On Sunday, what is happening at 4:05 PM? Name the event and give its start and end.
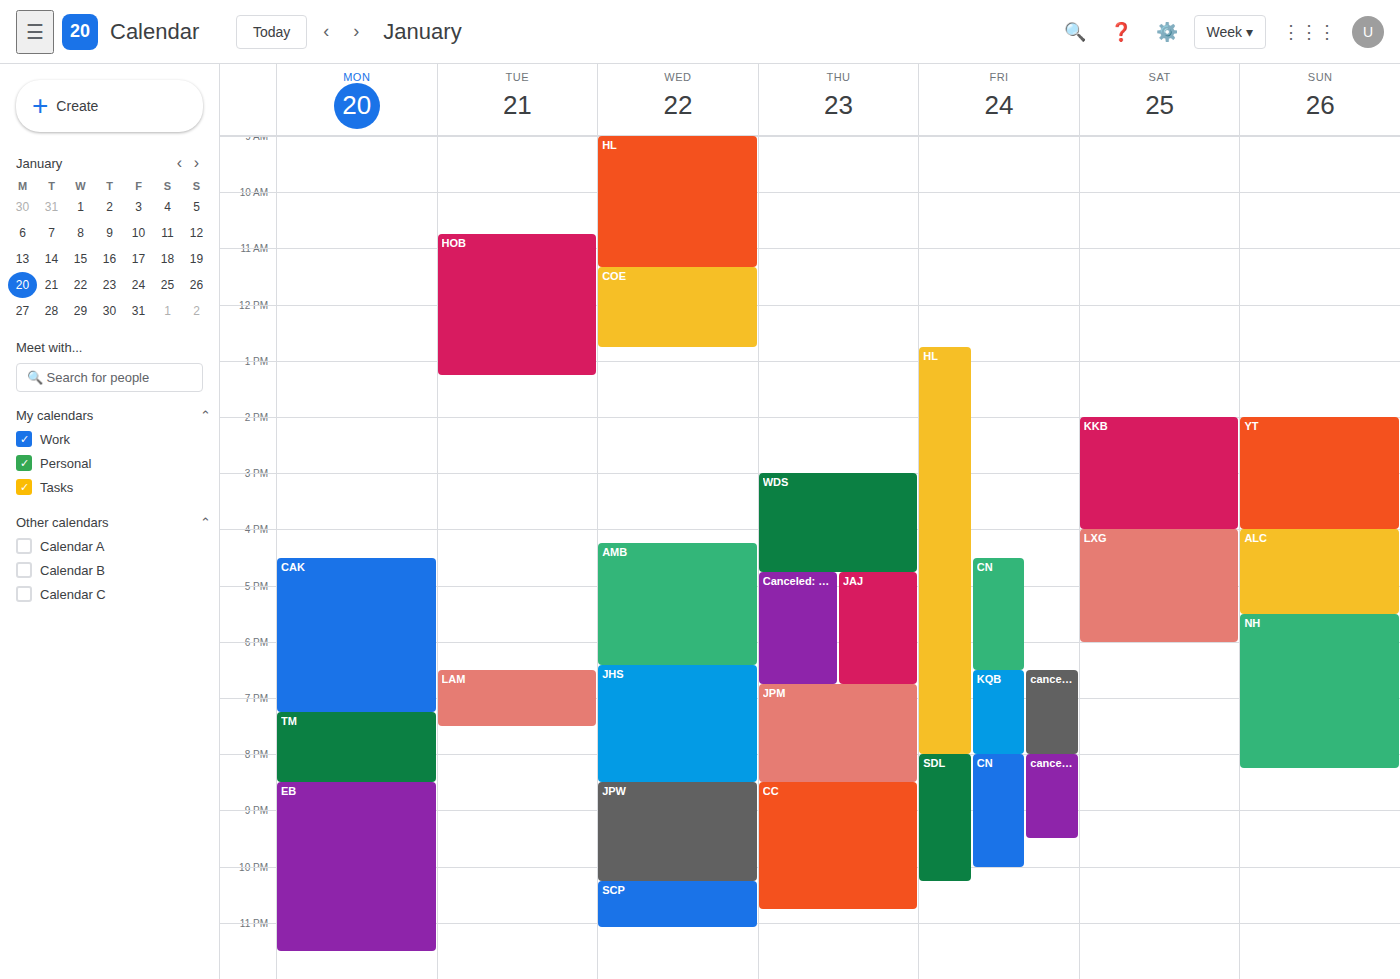
"ALC", 4:00 PM to 5:30 PM